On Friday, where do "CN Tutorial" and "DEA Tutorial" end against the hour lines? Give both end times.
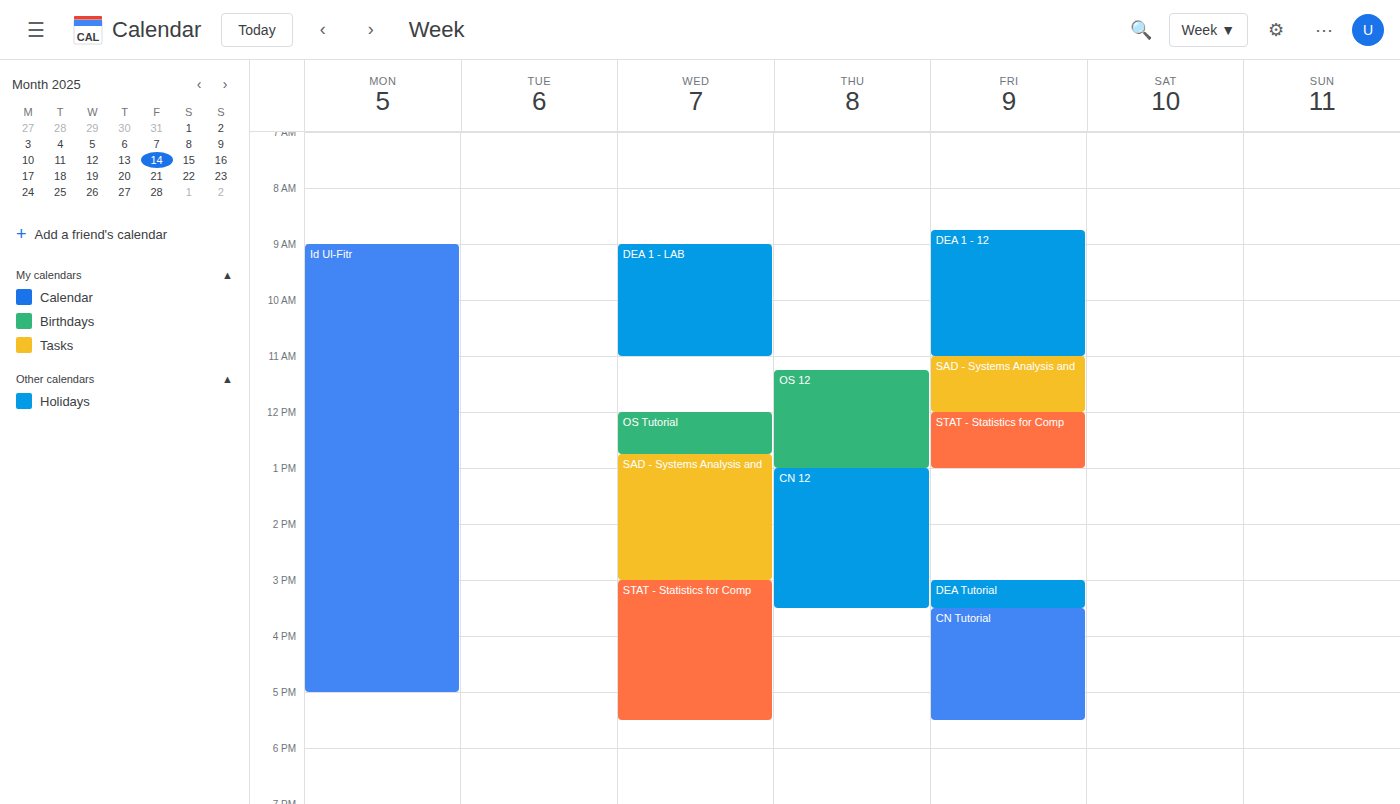
"CN Tutorial": 5:30 PM, halfway between the 5 PM and 6 PM lines. "DEA Tutorial": 3:30 PM, halfway between the 3 PM and 4 PM lines.